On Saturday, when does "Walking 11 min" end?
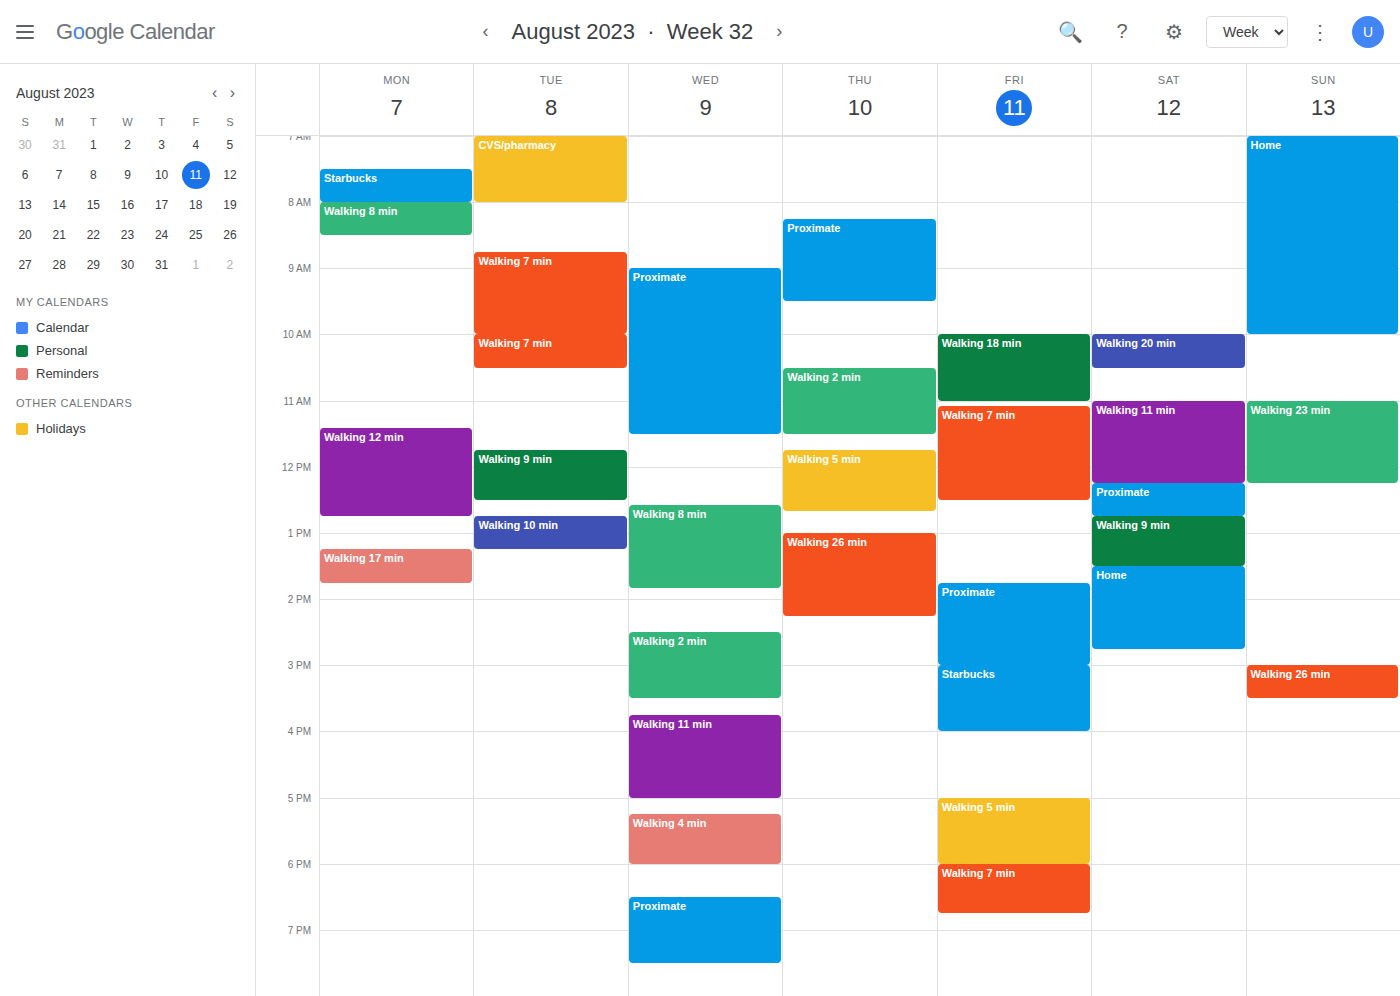
12:15 PM